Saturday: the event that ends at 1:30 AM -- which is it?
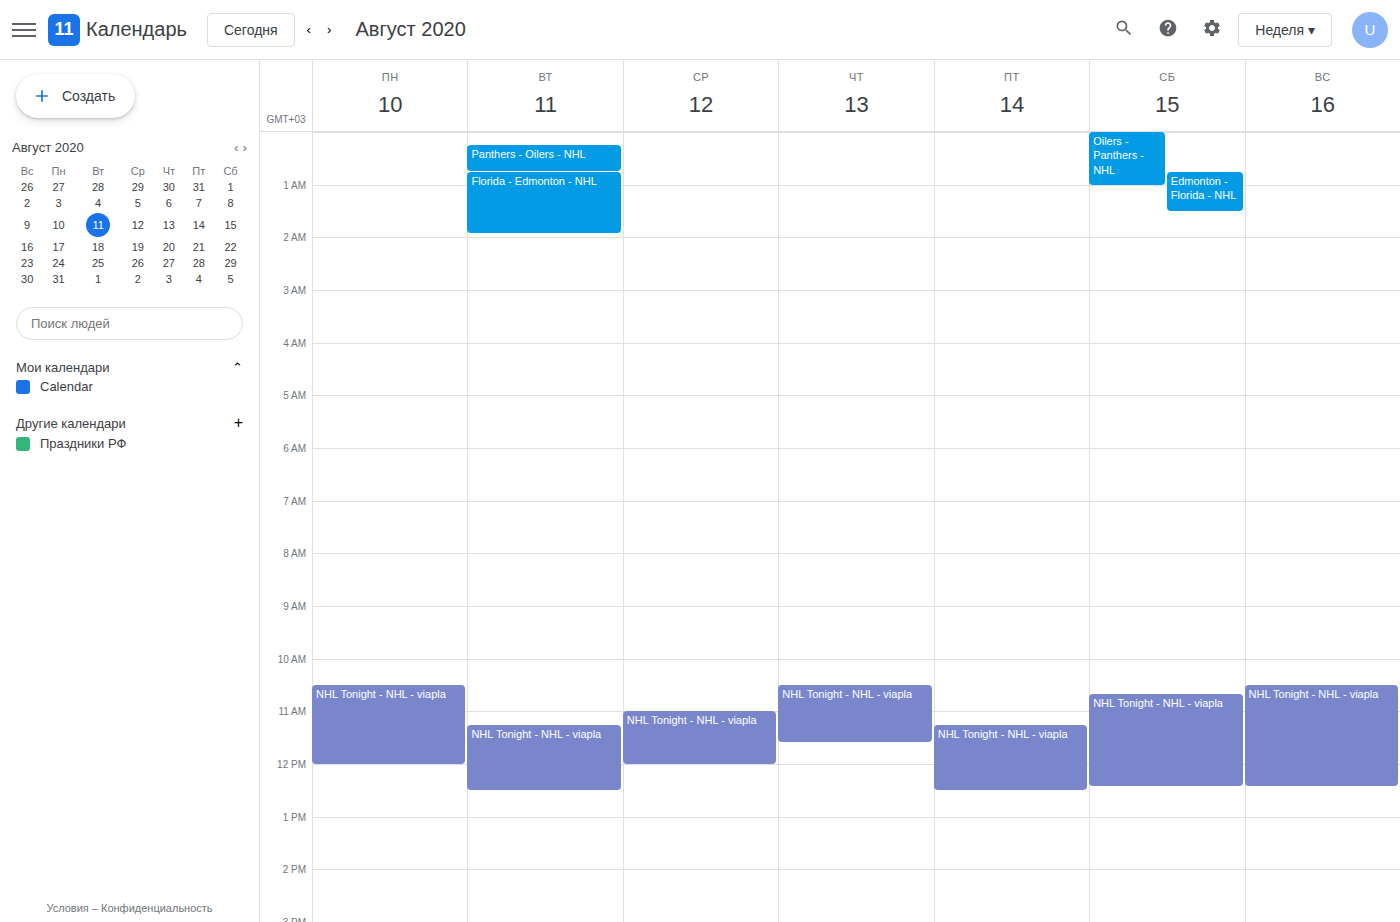
"Edmonton - Florida - NHL"